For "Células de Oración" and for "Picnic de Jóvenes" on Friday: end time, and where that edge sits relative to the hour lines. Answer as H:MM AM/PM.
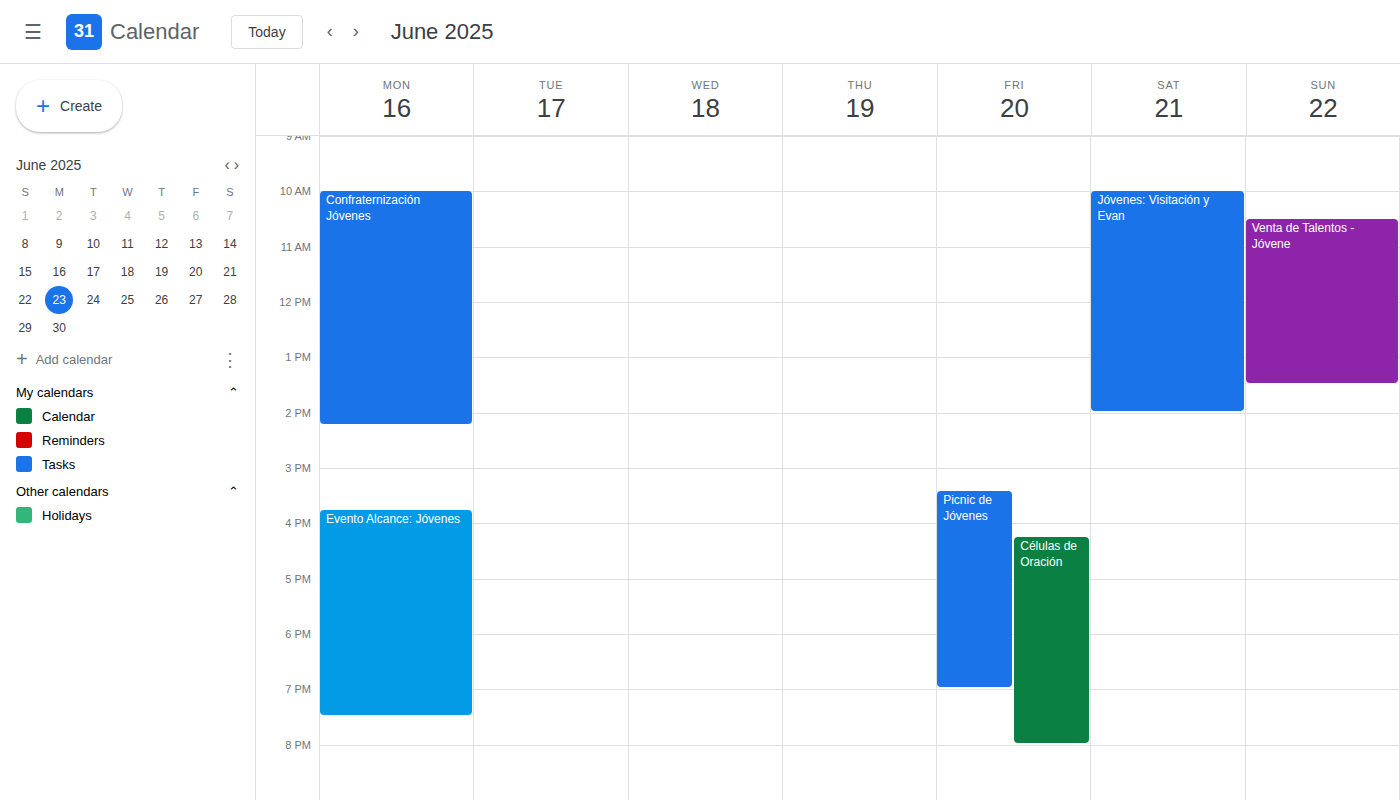
"Células de Oración": 8:00 PM, exactly on the 8 PM line. "Picnic de Jóvenes": 7:00 PM, exactly on the 7 PM line.